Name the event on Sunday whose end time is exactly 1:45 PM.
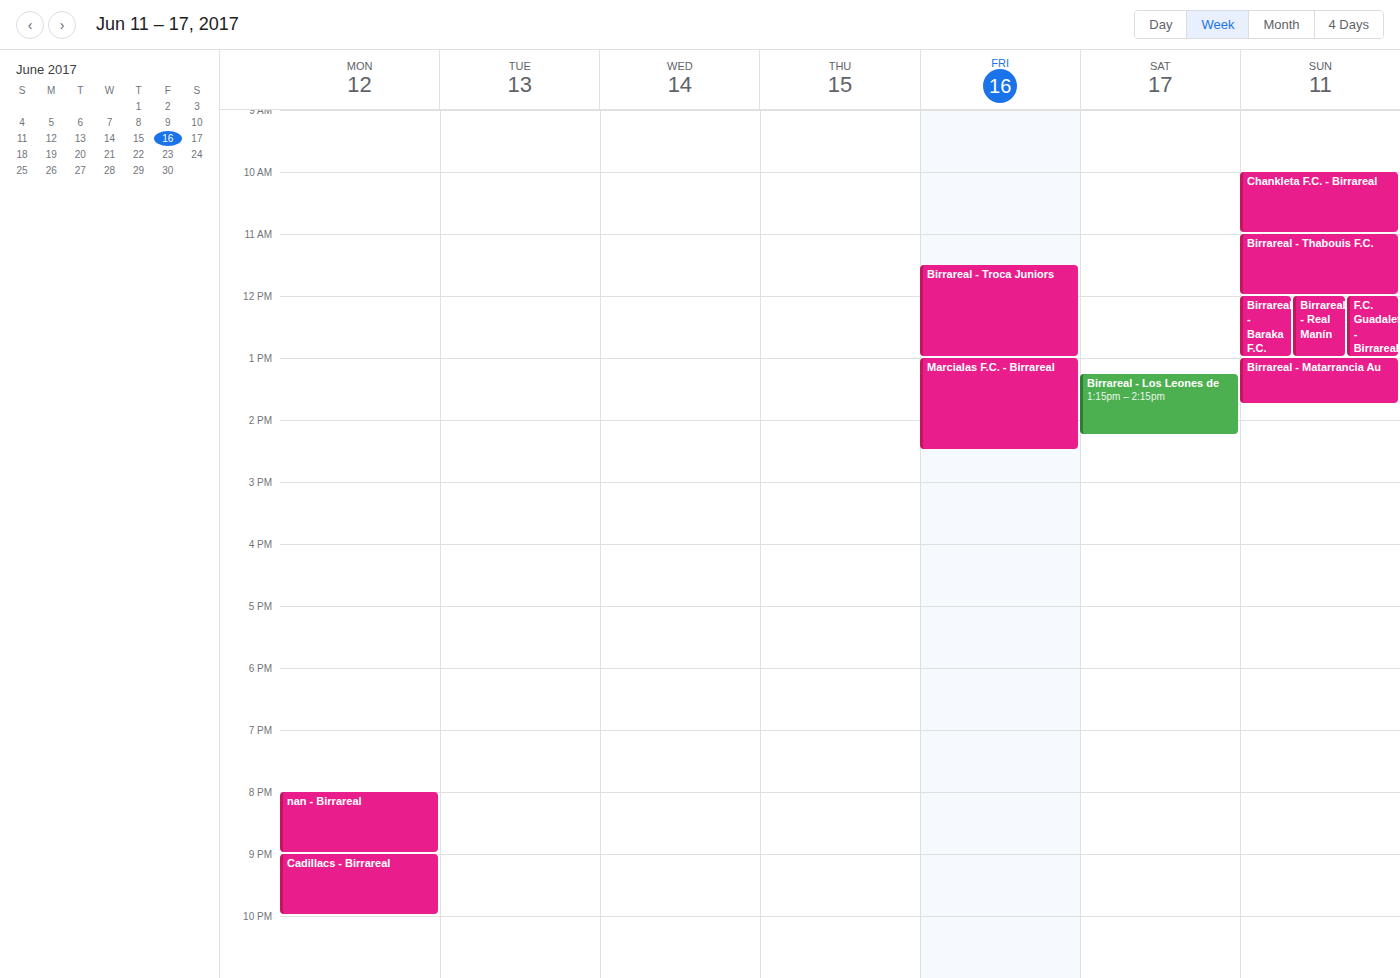
"Birrareal - Matarrancia Au"